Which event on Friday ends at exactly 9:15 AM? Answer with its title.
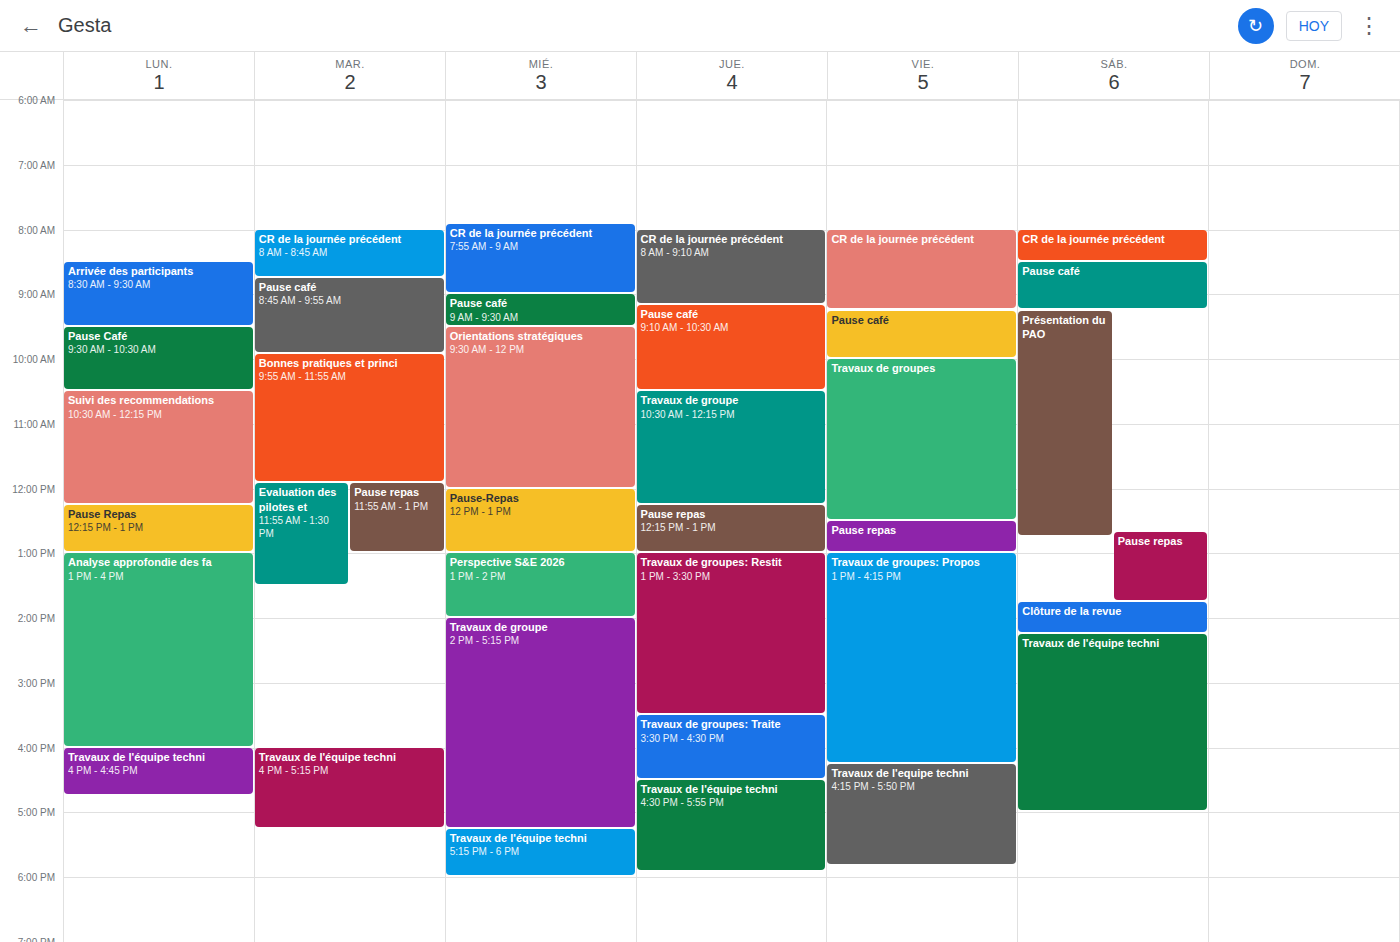
"CR de la journée précédent"